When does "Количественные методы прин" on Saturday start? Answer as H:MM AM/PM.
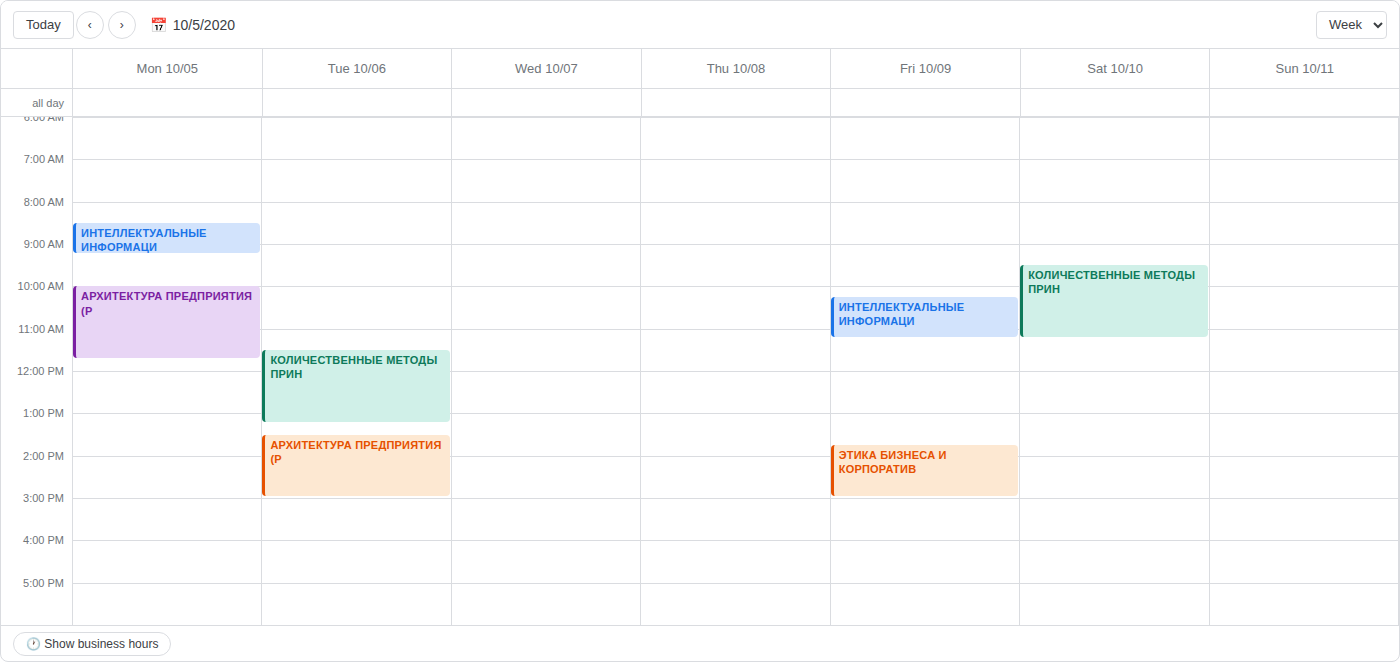
9:30 AM